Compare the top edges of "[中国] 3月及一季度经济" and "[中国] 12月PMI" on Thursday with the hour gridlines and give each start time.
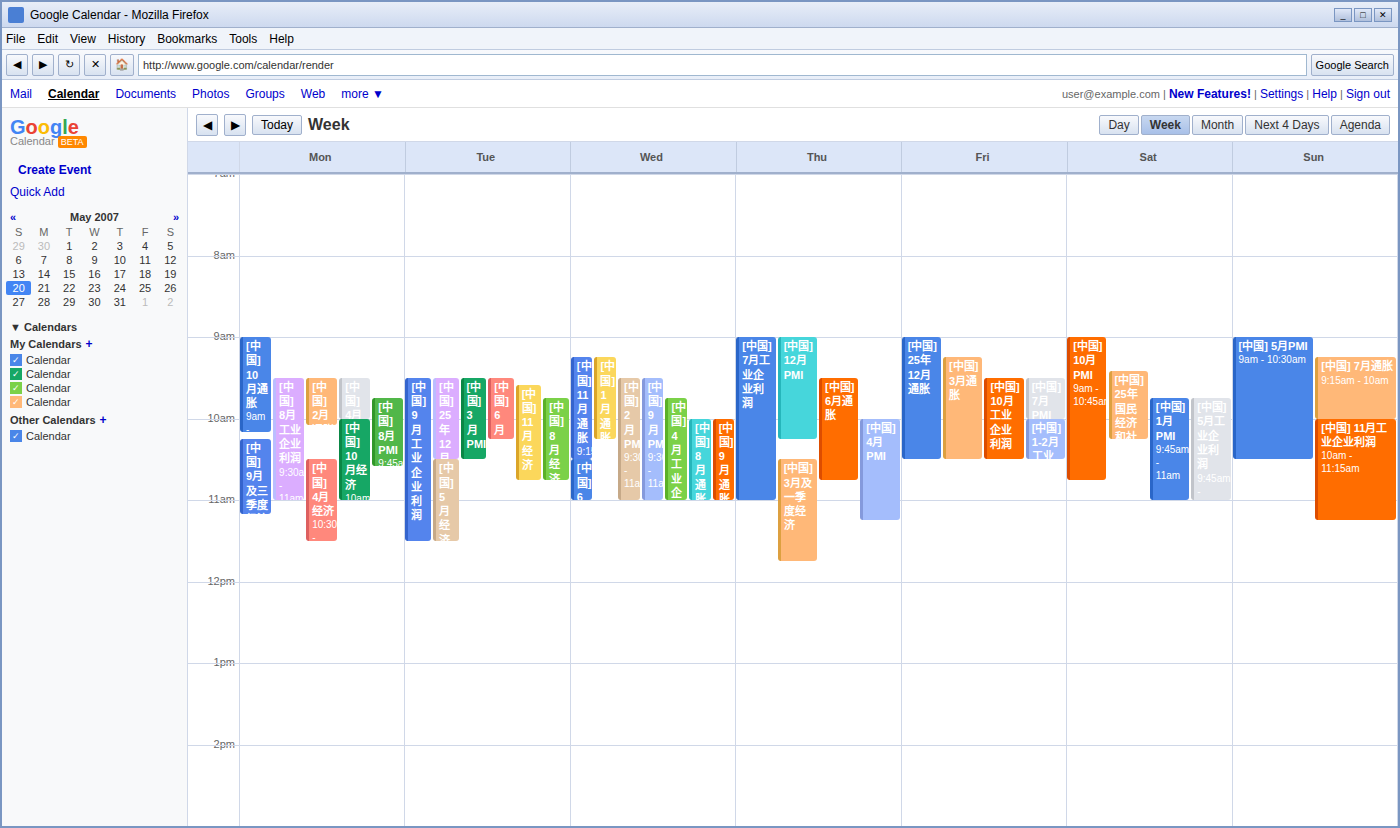
"[中国] 3月及一季度经济": 10:30 AM, halfway between the 10 AM and 11 AM lines. "[中国] 12月PMI": 9:00 AM, exactly on the 9 AM line.